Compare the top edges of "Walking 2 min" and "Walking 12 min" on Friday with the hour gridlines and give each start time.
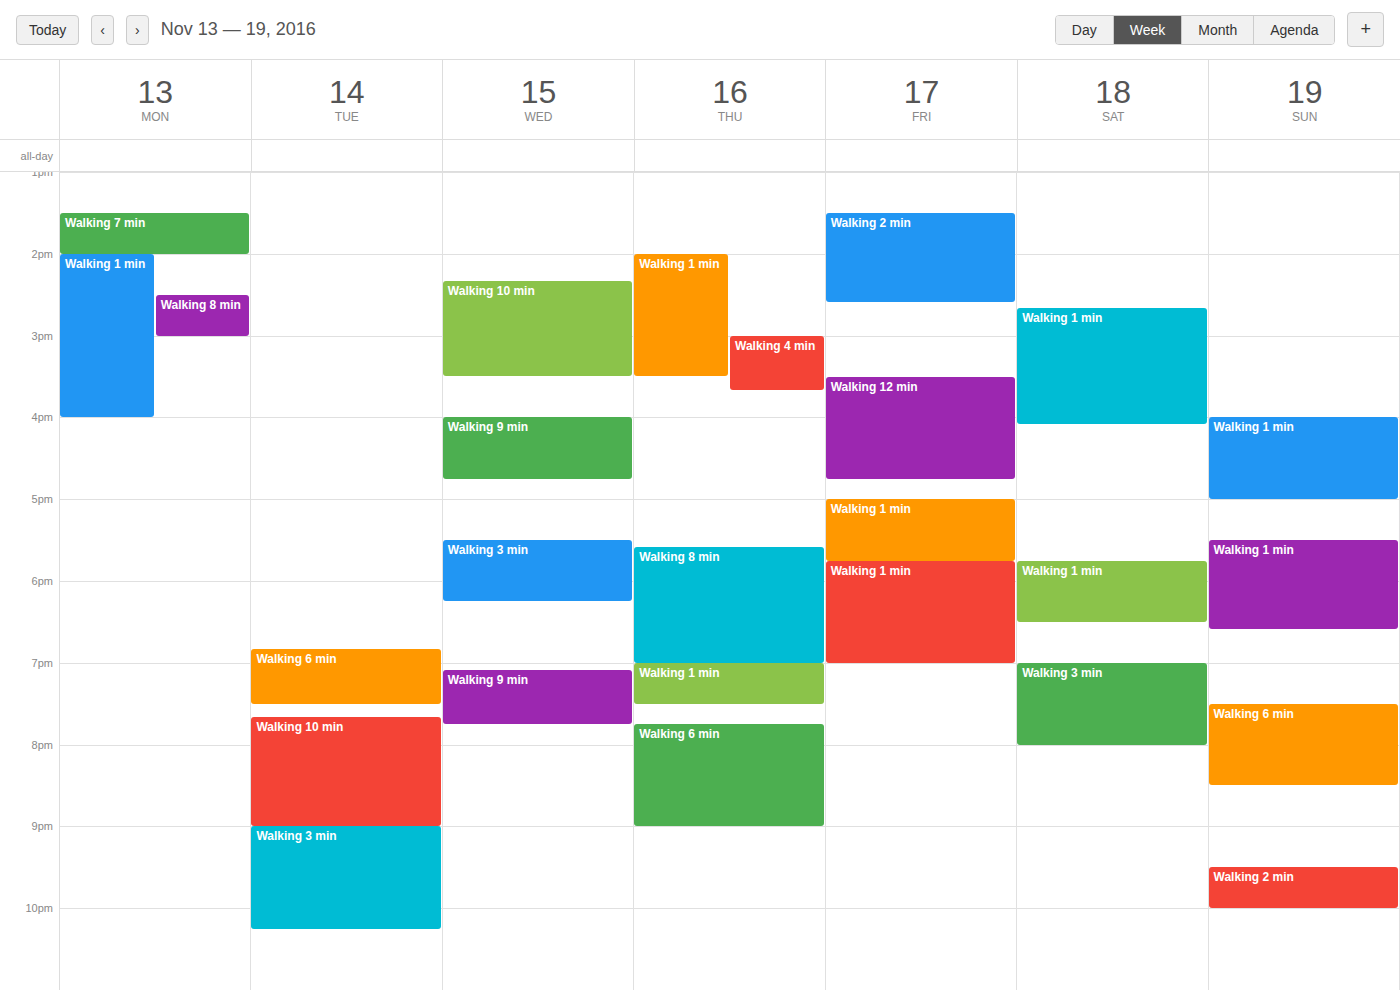
"Walking 2 min": 13:30, halfway between the 13:00 and 14:00 lines. "Walking 12 min": 15:30, halfway between the 15:00 and 16:00 lines.